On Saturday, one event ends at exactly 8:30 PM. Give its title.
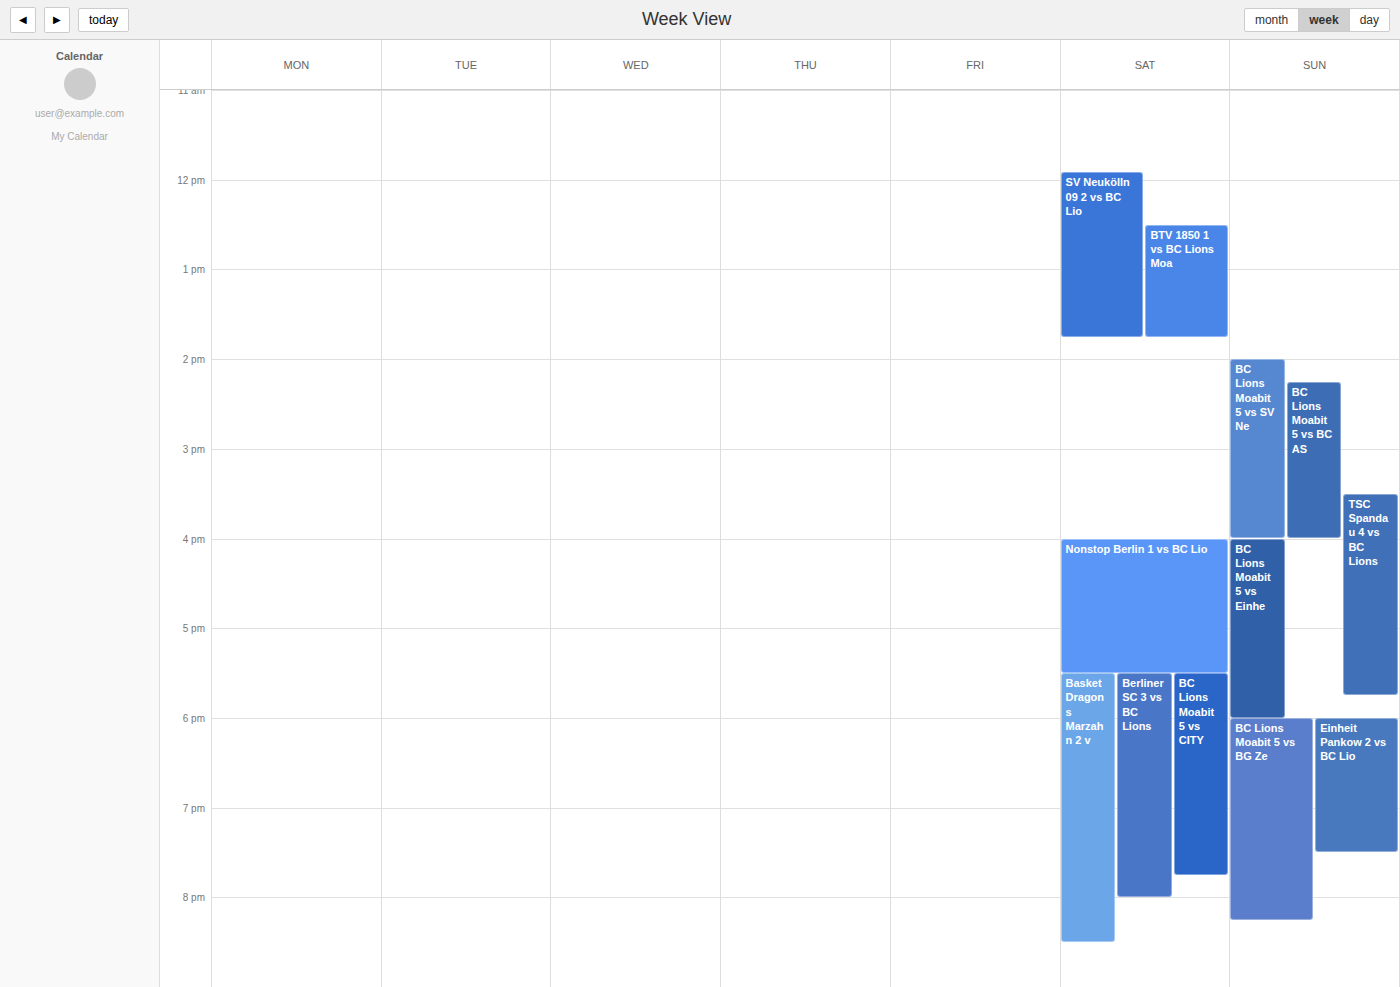
"Basket Dragons Marzahn 2 v"